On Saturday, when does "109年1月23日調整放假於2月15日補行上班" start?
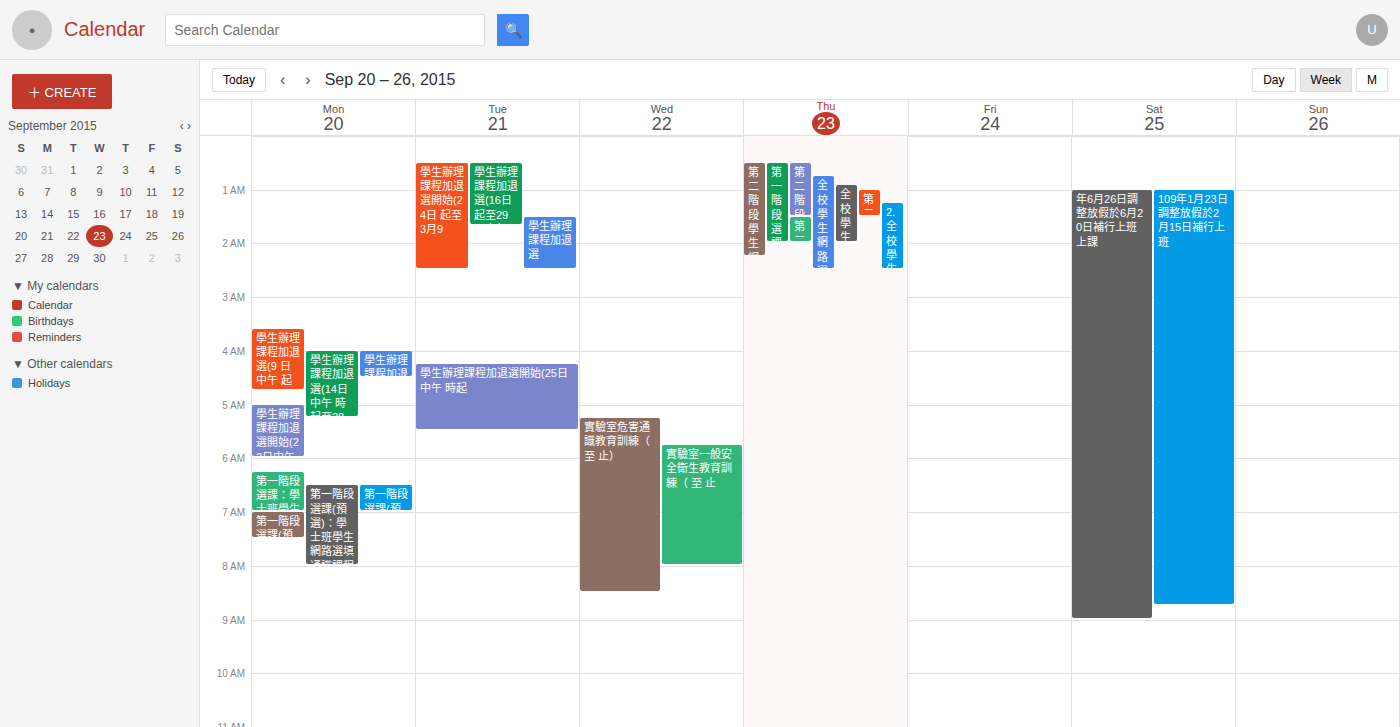
1:00 AM